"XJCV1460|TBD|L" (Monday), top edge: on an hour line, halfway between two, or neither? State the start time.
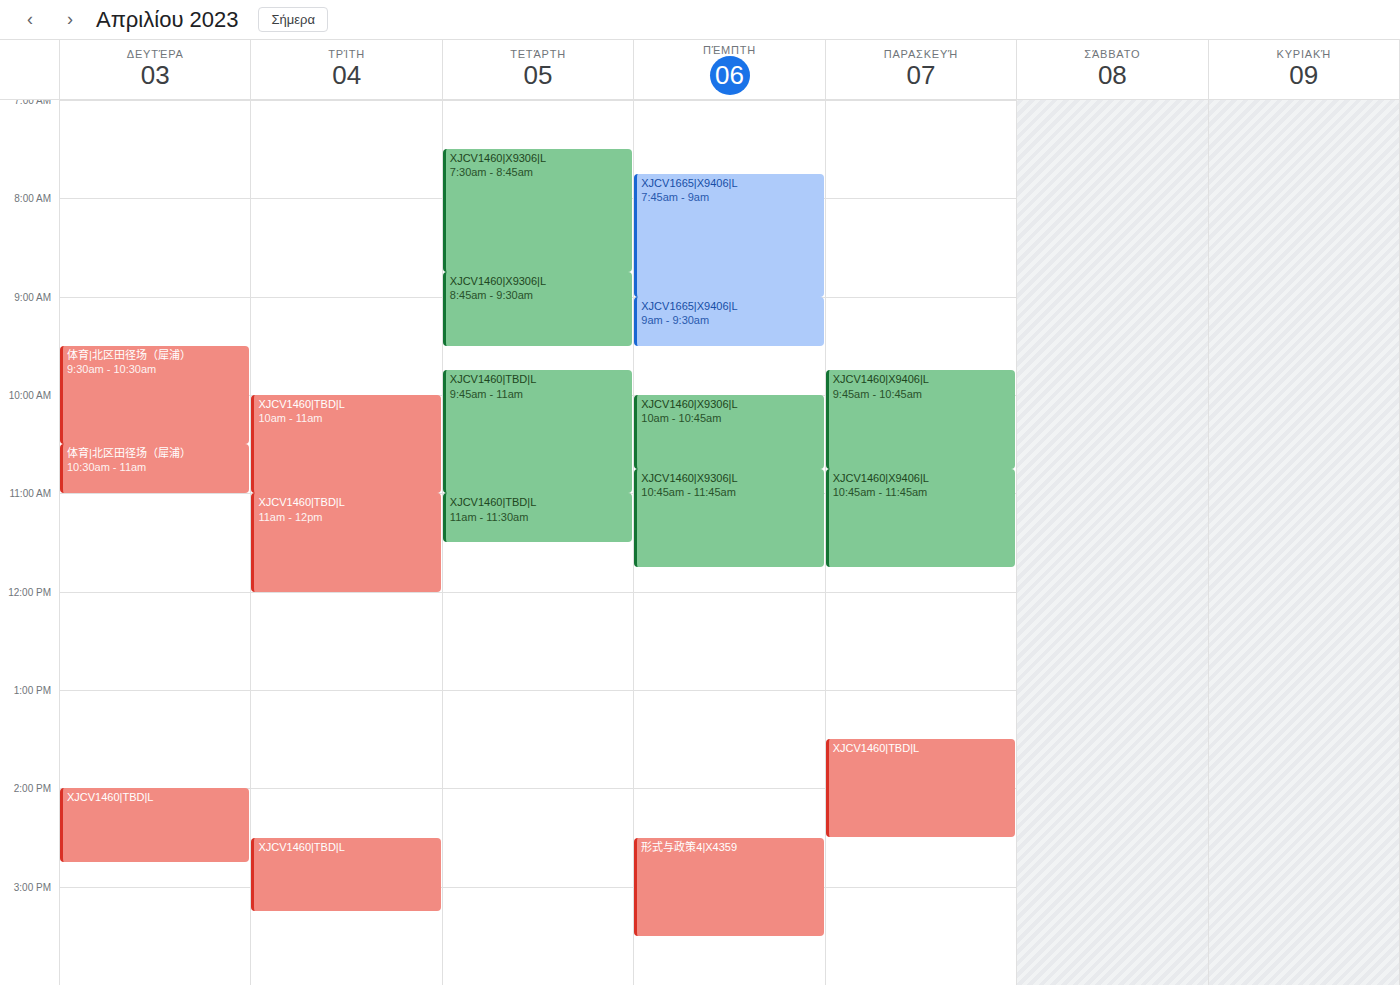
2:00 PM -- exactly on the 2 PM line.